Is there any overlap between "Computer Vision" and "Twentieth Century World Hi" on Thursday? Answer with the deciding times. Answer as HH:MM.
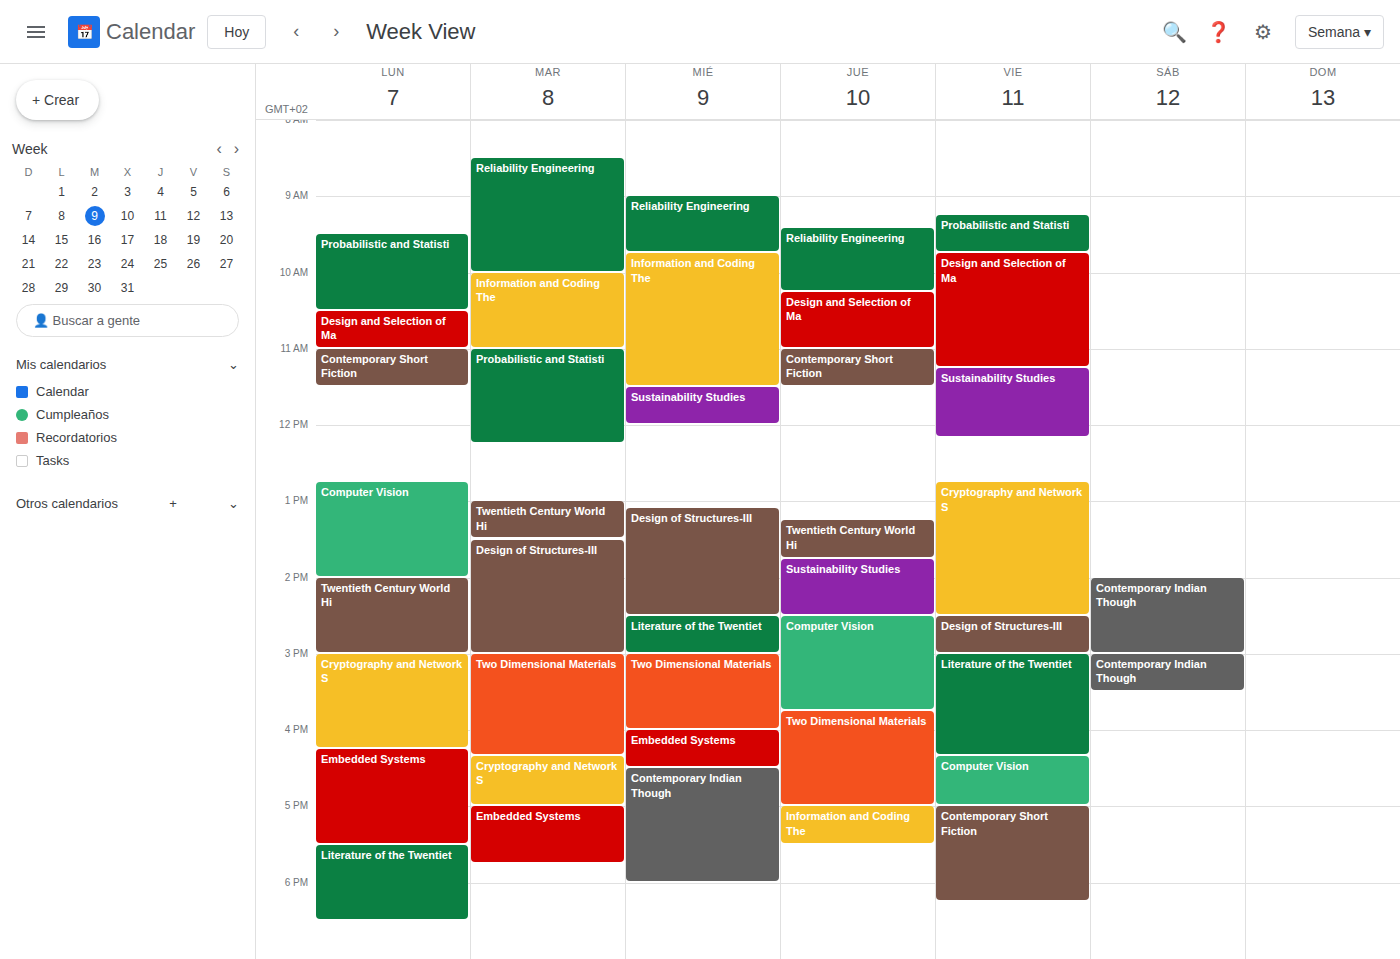
"Twentieth Century World Hi" ends at 13:45 and "Computer Vision" starts at 14:30 -- no overlap.